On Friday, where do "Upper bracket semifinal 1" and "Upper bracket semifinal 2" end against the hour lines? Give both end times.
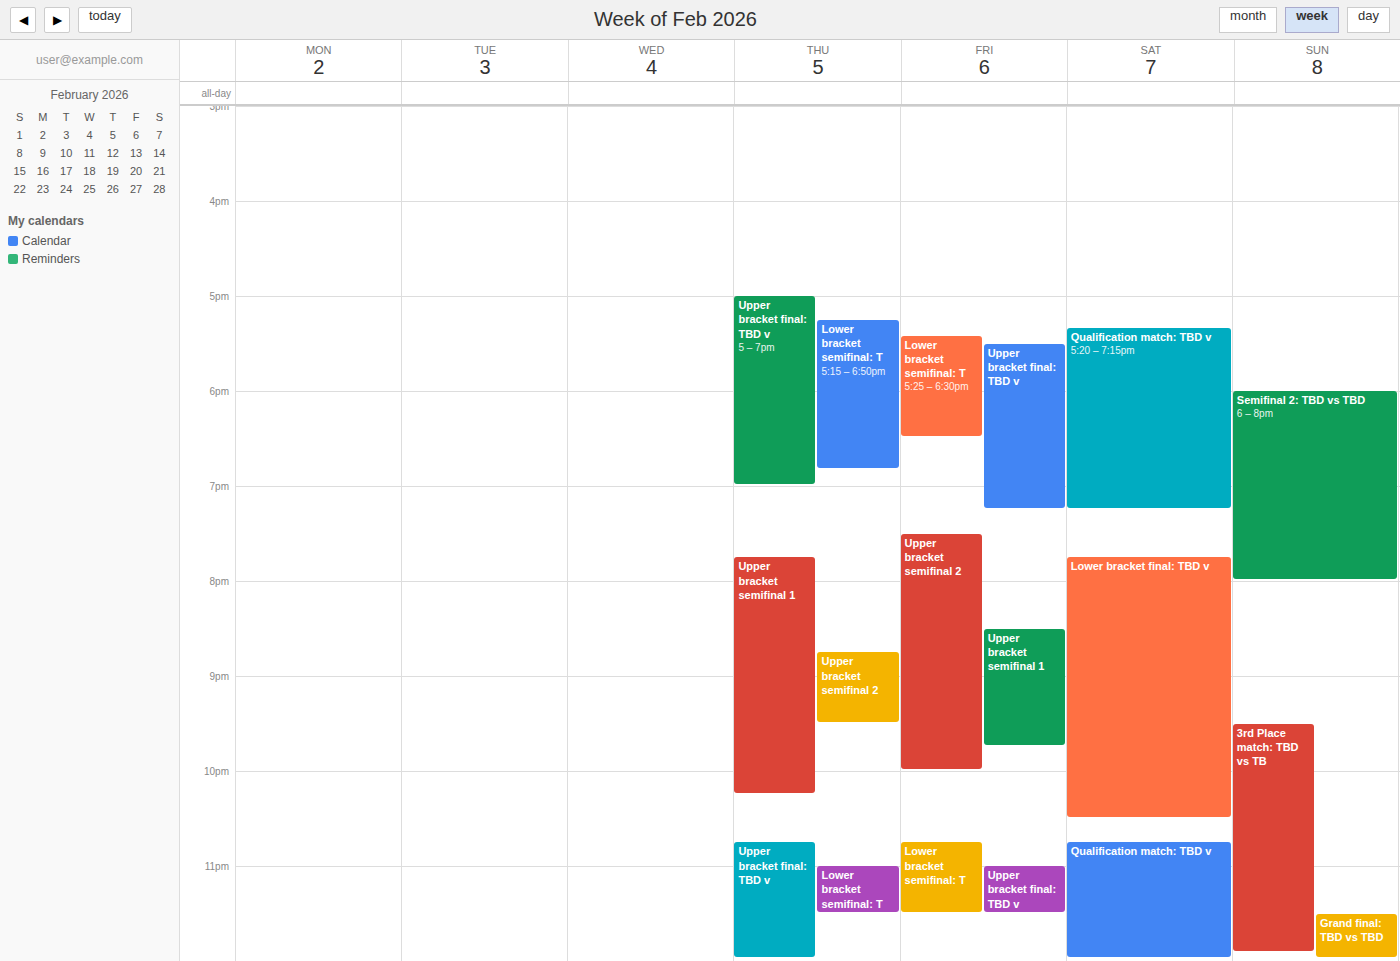
"Upper bracket semifinal 1": 21:45, neither: three quarters of the way from the 21:00 line to the 22:00 line. "Upper bracket semifinal 2": 22:00, exactly on the 22:00 line.